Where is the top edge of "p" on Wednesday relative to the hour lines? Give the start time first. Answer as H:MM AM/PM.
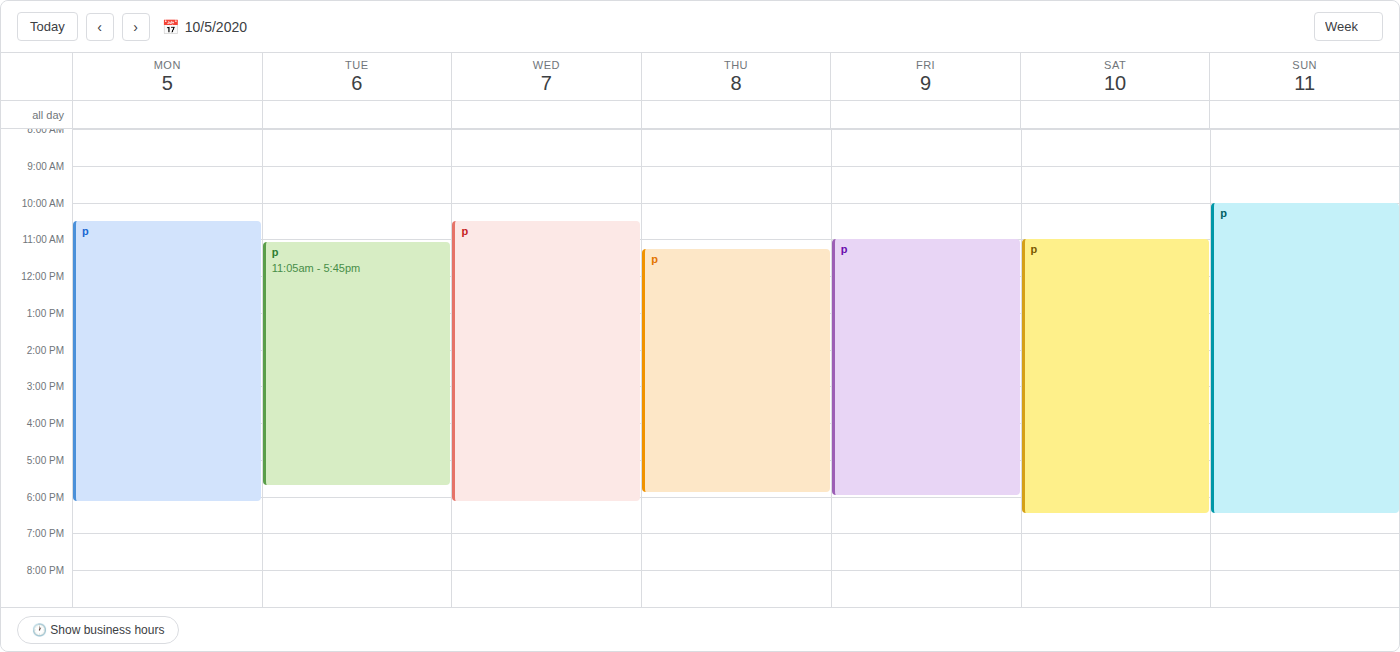
10:30 AM -- halfway between the 10 AM and 11 AM lines.